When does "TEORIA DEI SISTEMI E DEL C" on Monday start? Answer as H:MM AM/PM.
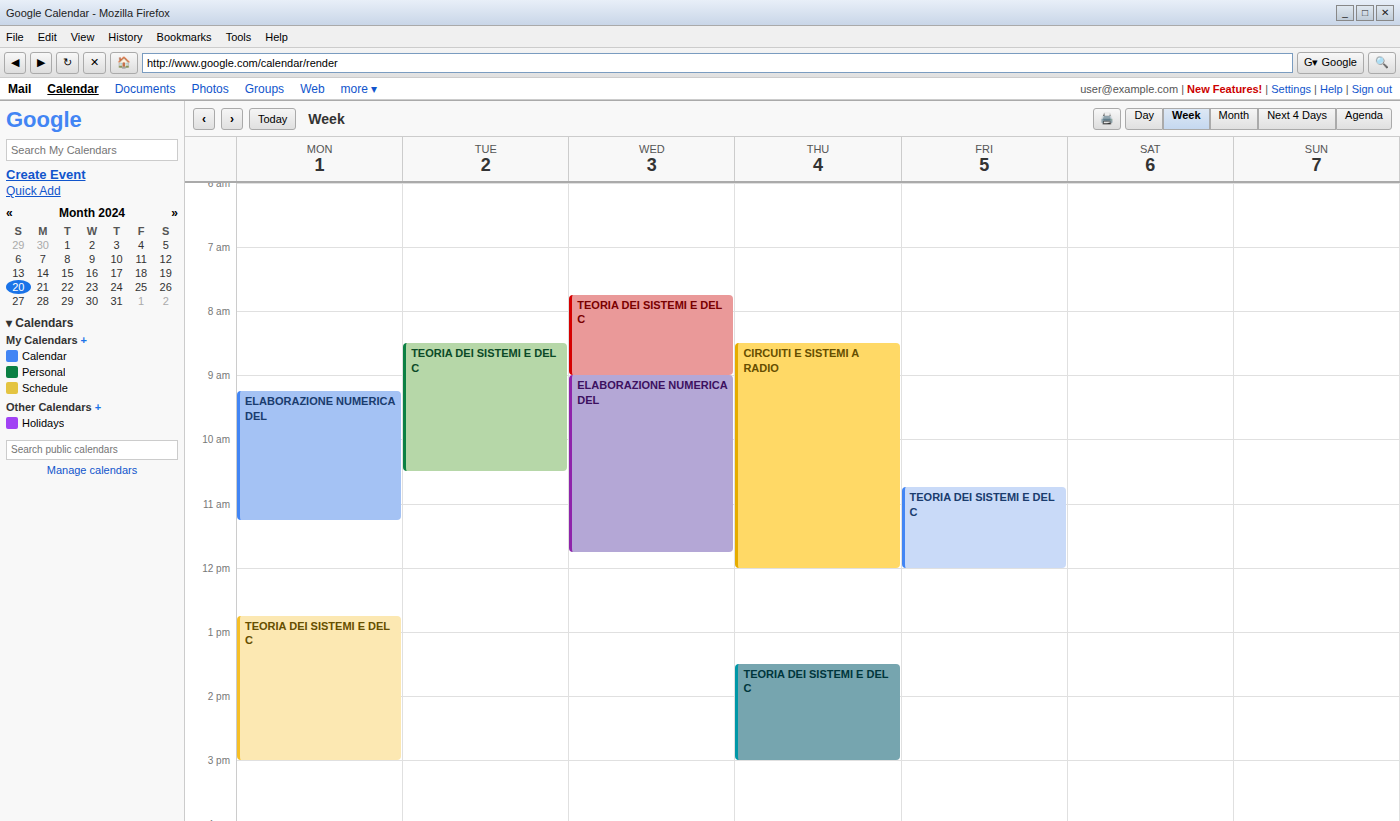
12:45 PM